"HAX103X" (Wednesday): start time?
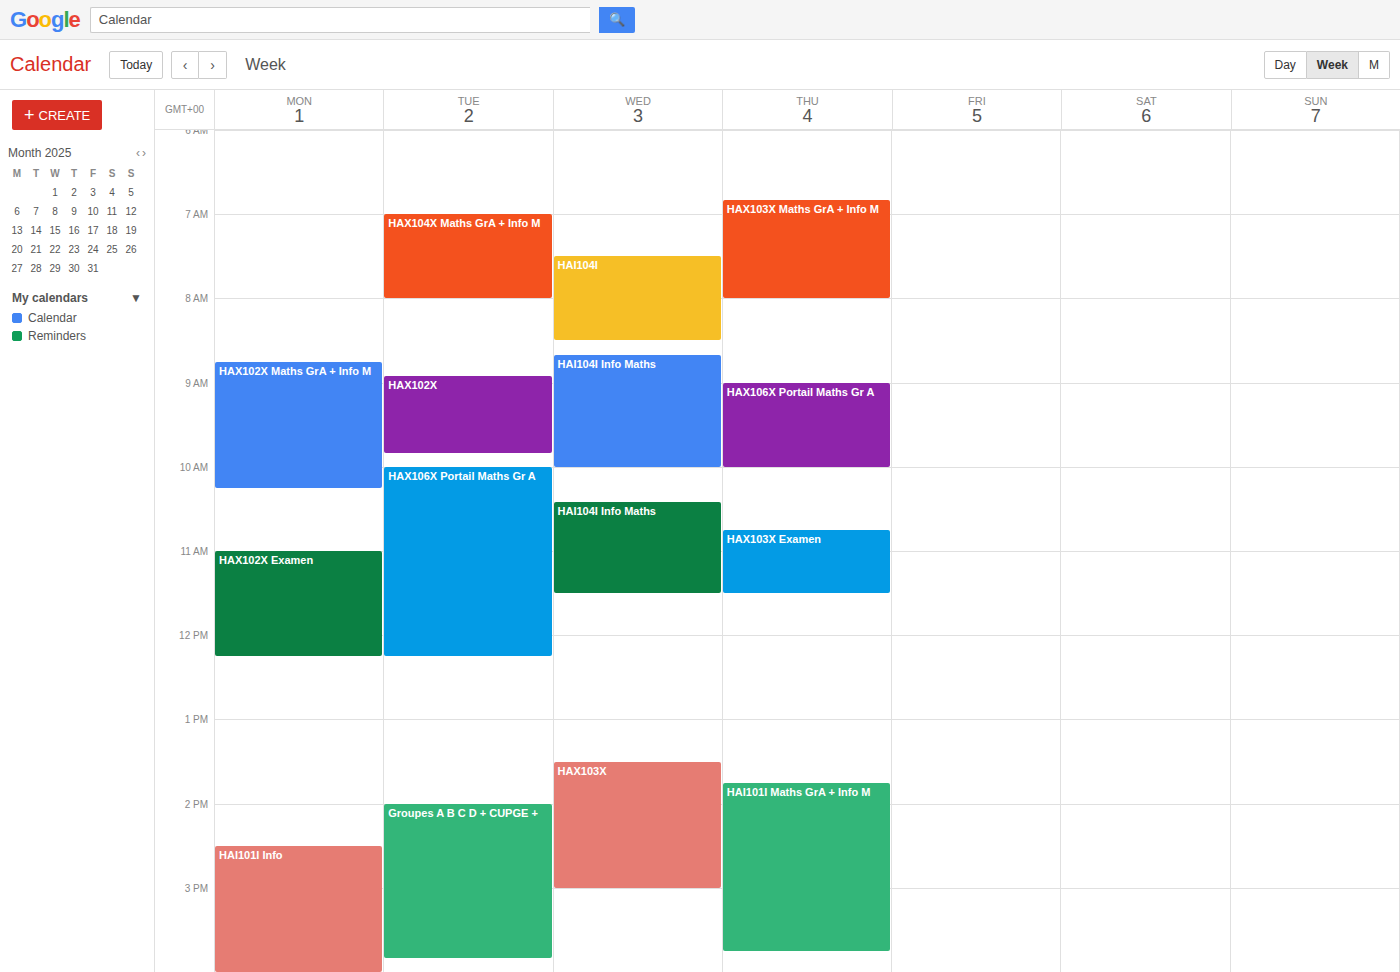
1:30 PM